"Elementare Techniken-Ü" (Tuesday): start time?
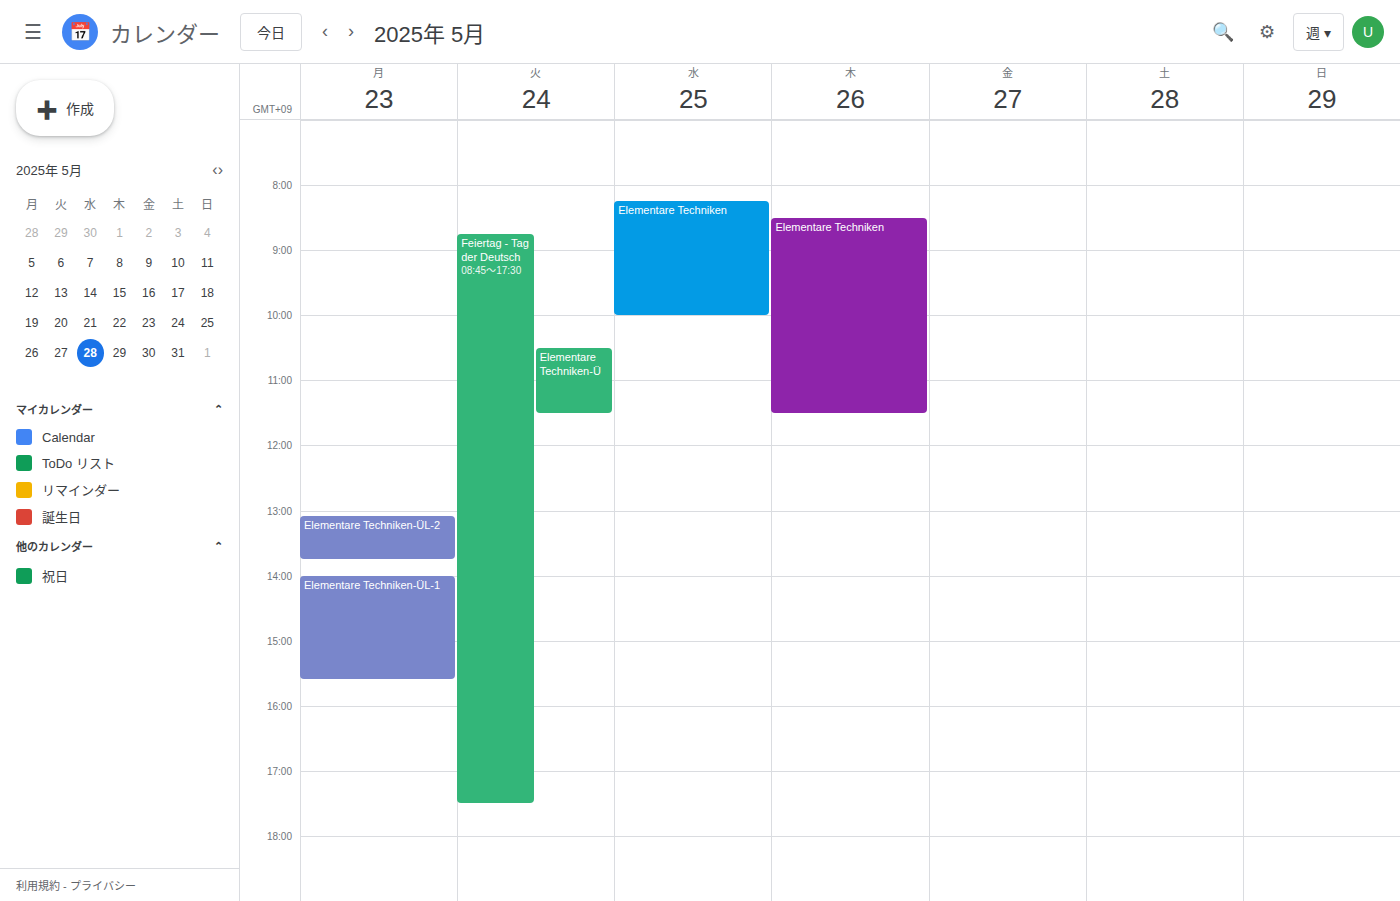
10:30 AM